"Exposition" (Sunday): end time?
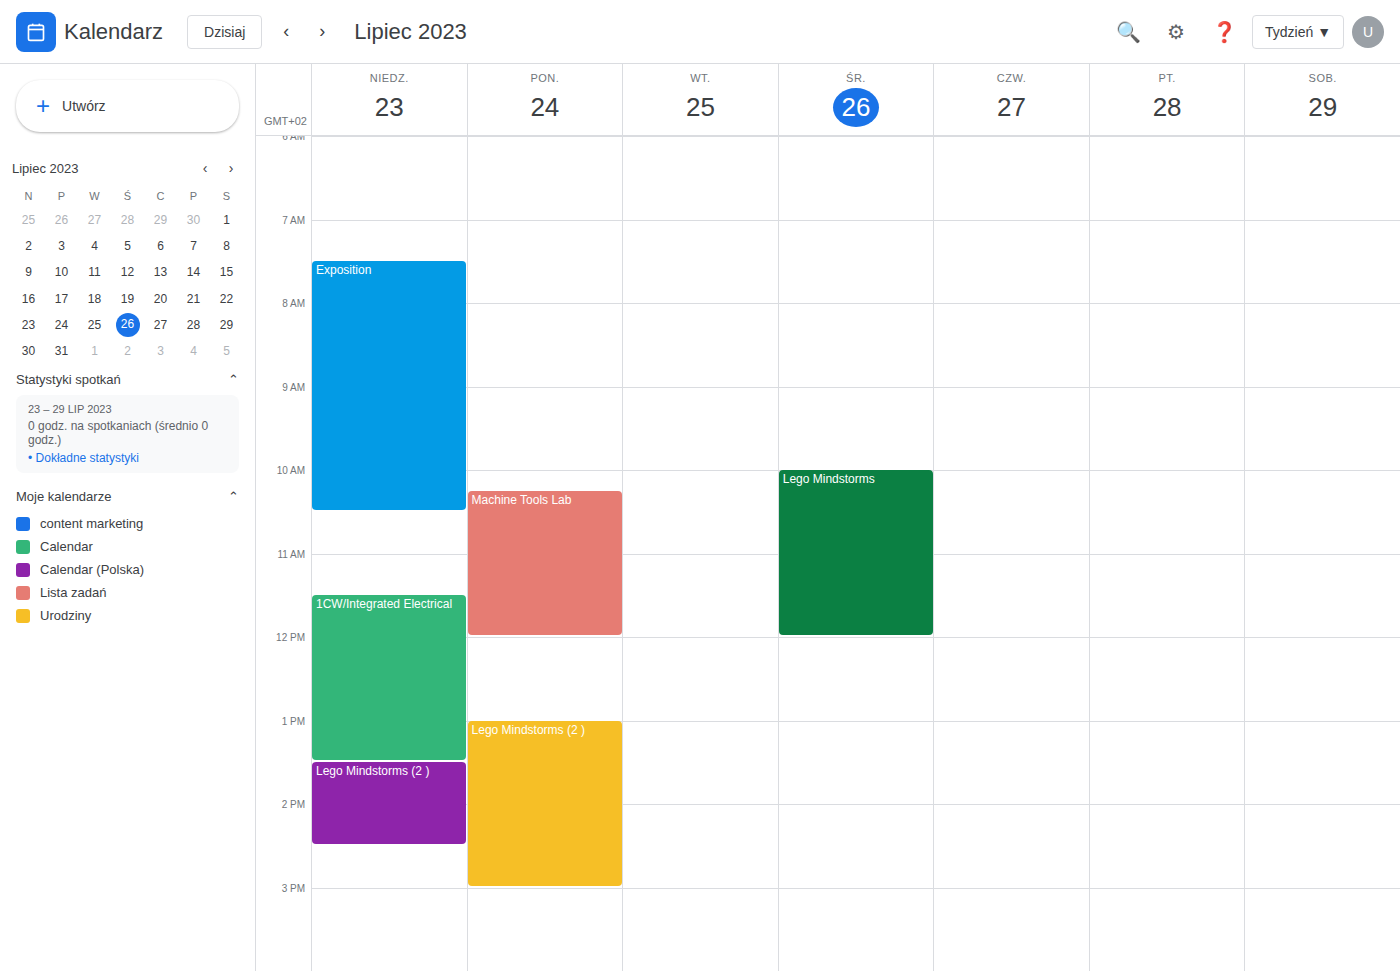
10:30 AM